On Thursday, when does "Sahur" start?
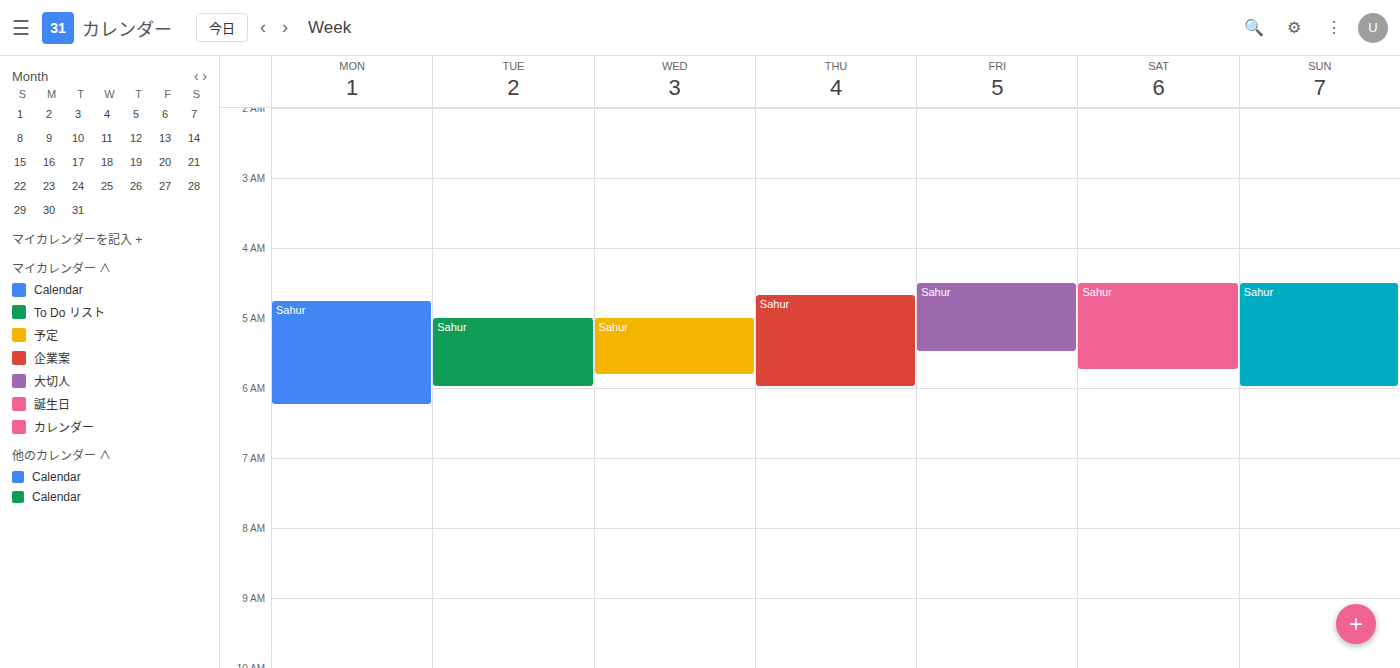
04:40